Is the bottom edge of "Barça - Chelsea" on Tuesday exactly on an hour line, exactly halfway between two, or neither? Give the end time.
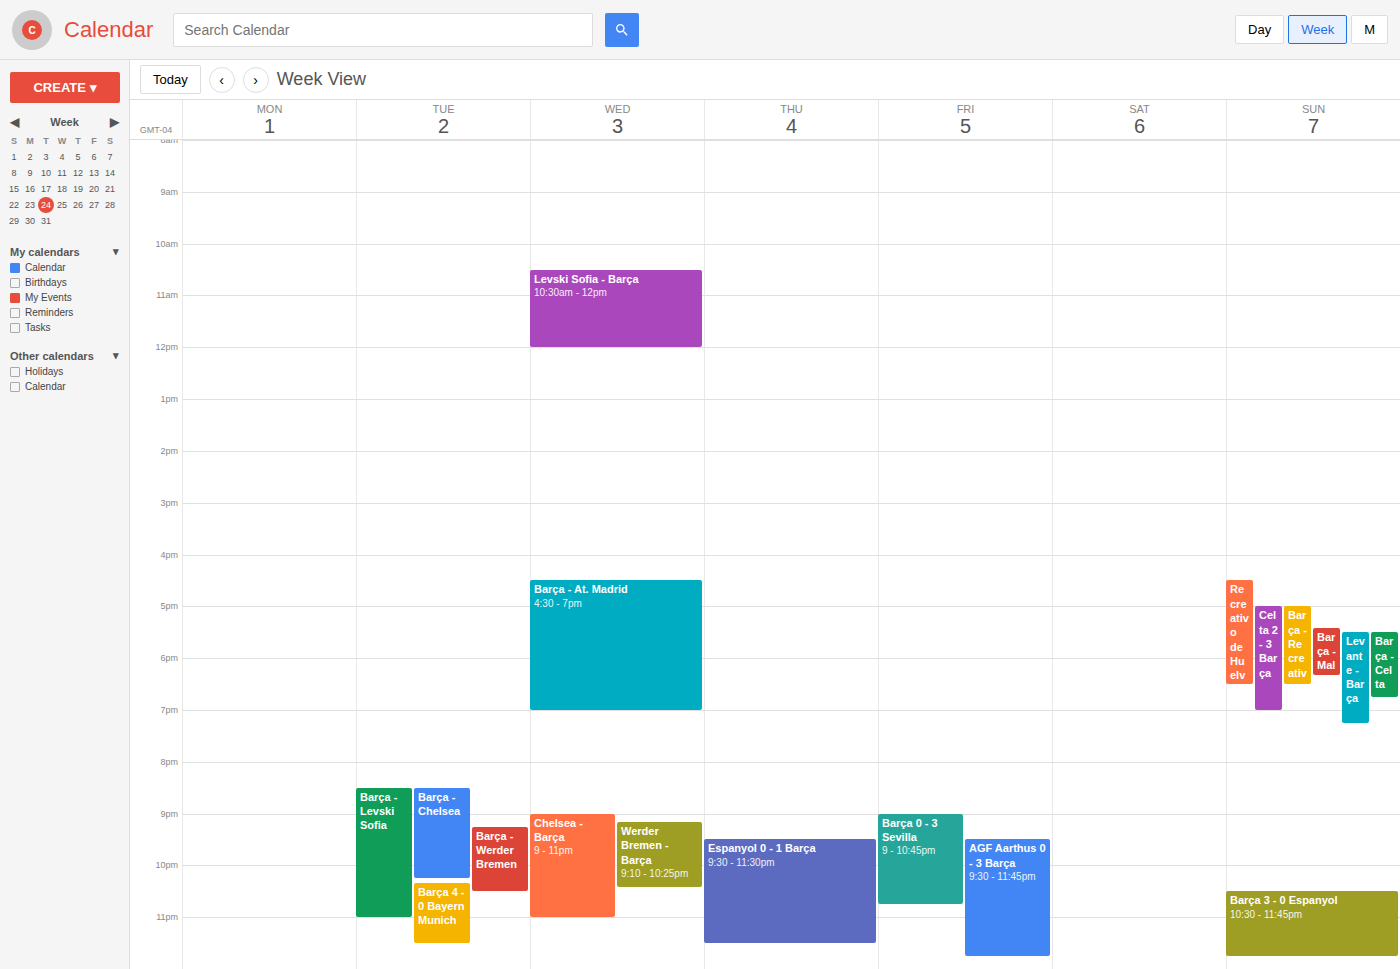
10:15 PM -- neither: a quarter of the way from the 10 PM line to the 11 PM line.